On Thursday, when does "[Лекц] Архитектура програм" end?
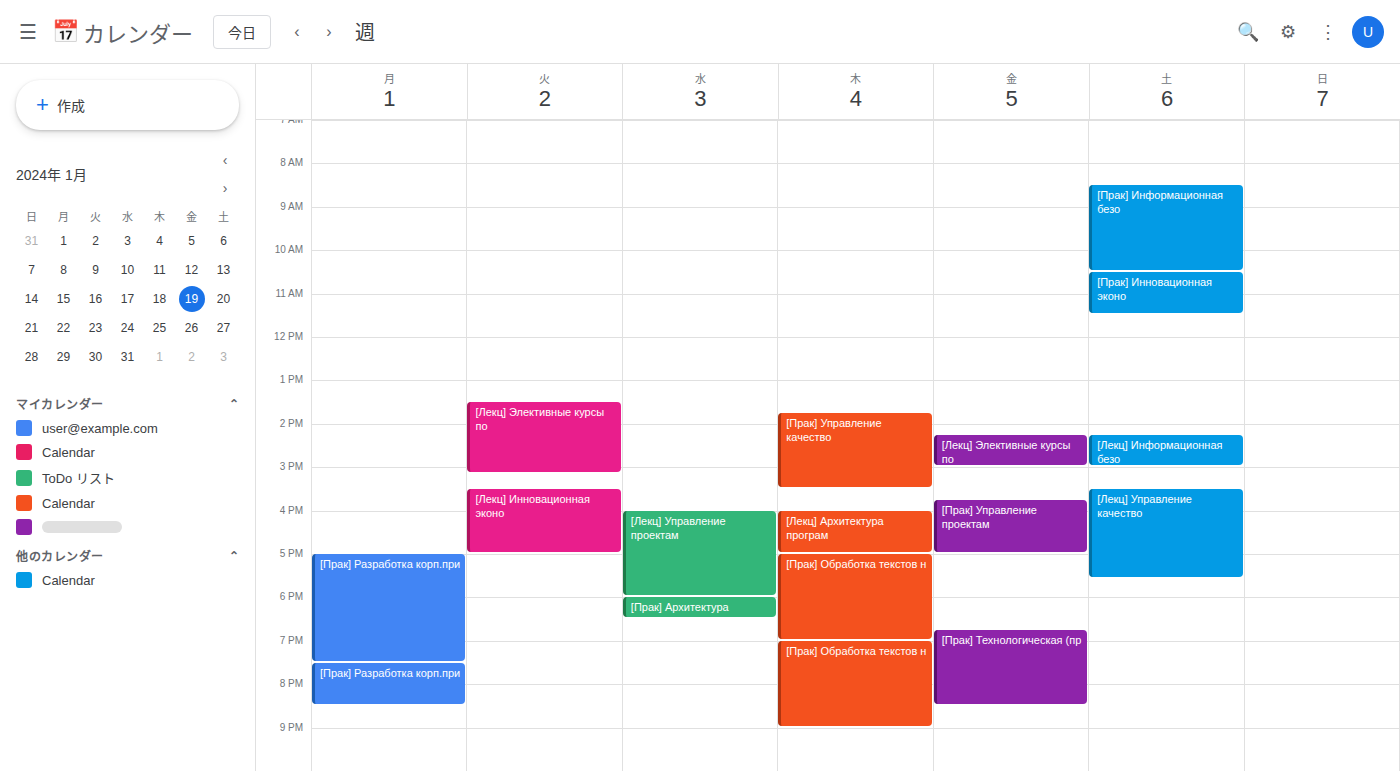
5:00 PM